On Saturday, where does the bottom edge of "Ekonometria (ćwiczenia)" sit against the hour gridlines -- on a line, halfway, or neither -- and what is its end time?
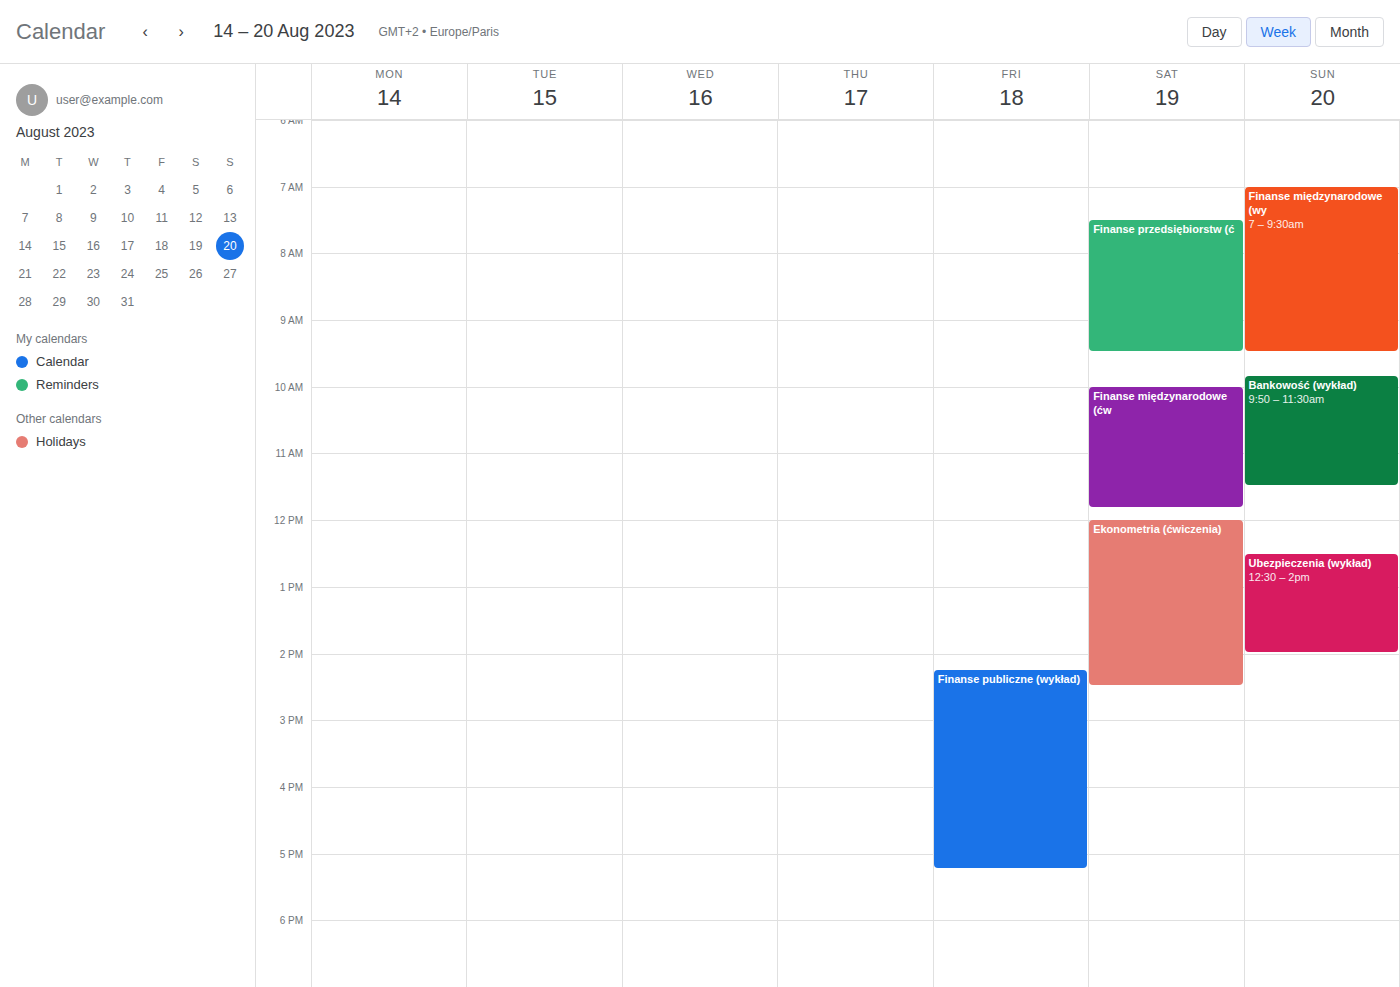
2:30 PM -- halfway between the 2 PM and 3 PM lines.